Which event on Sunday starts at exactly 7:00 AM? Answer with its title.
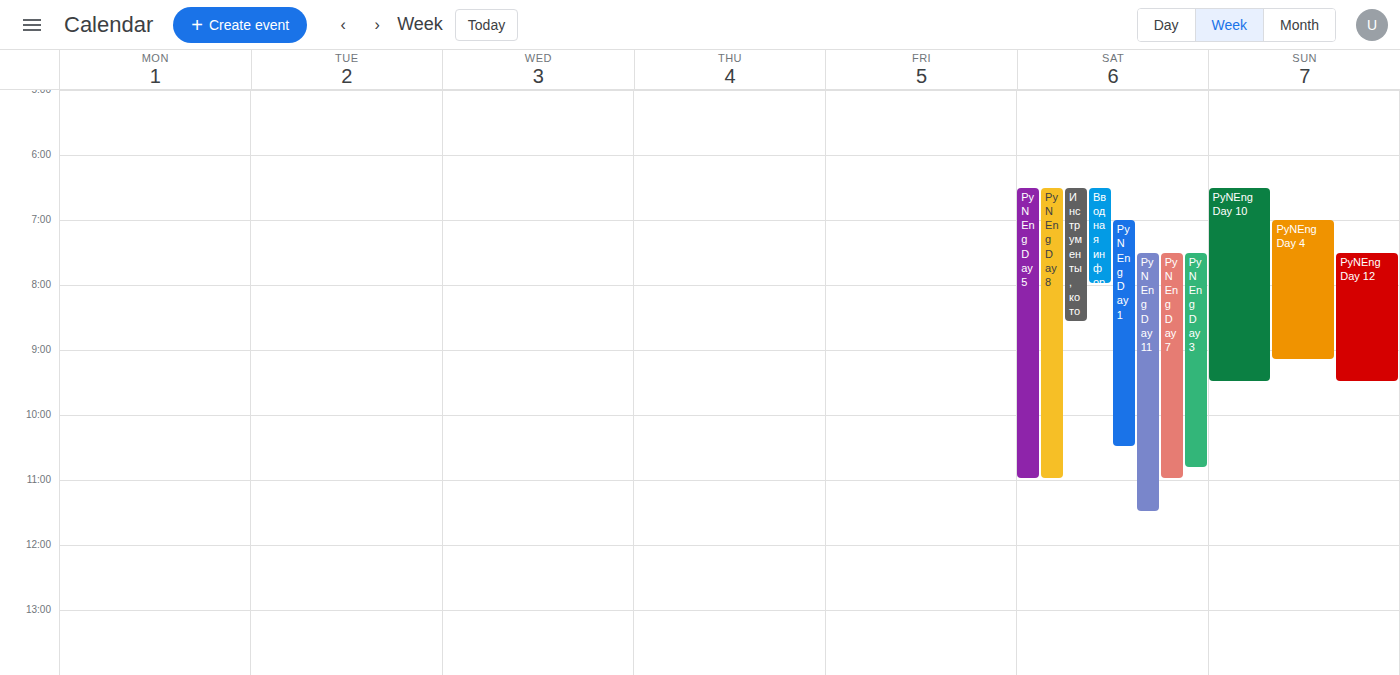
"PyNEng Day 4"